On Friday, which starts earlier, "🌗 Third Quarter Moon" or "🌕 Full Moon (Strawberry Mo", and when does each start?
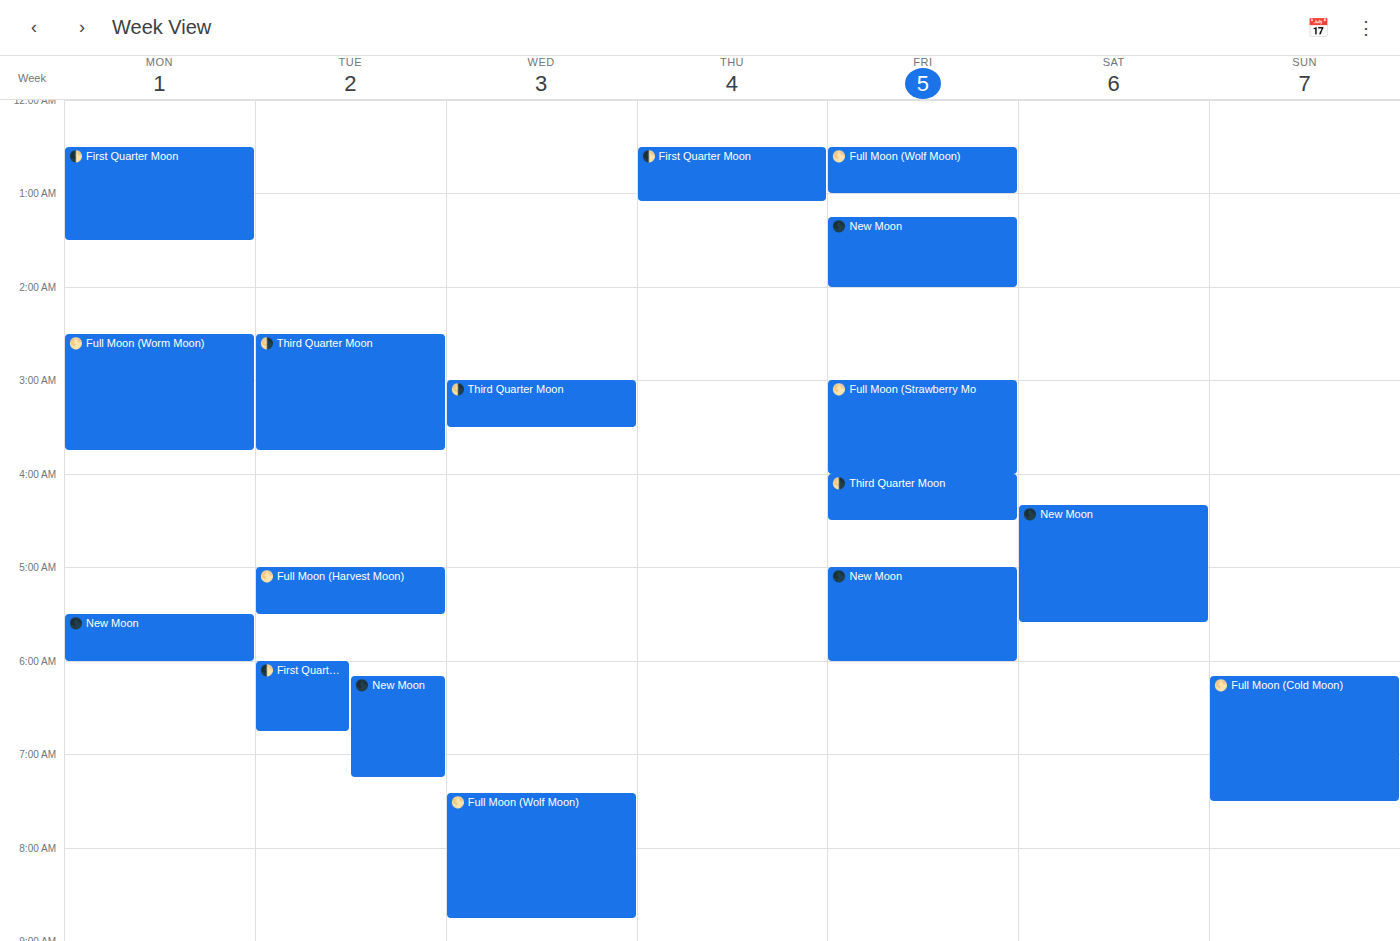
"🌕 Full Moon (Strawberry Mo" 03:00; "🌗 Third Quarter Moon" 04:00.